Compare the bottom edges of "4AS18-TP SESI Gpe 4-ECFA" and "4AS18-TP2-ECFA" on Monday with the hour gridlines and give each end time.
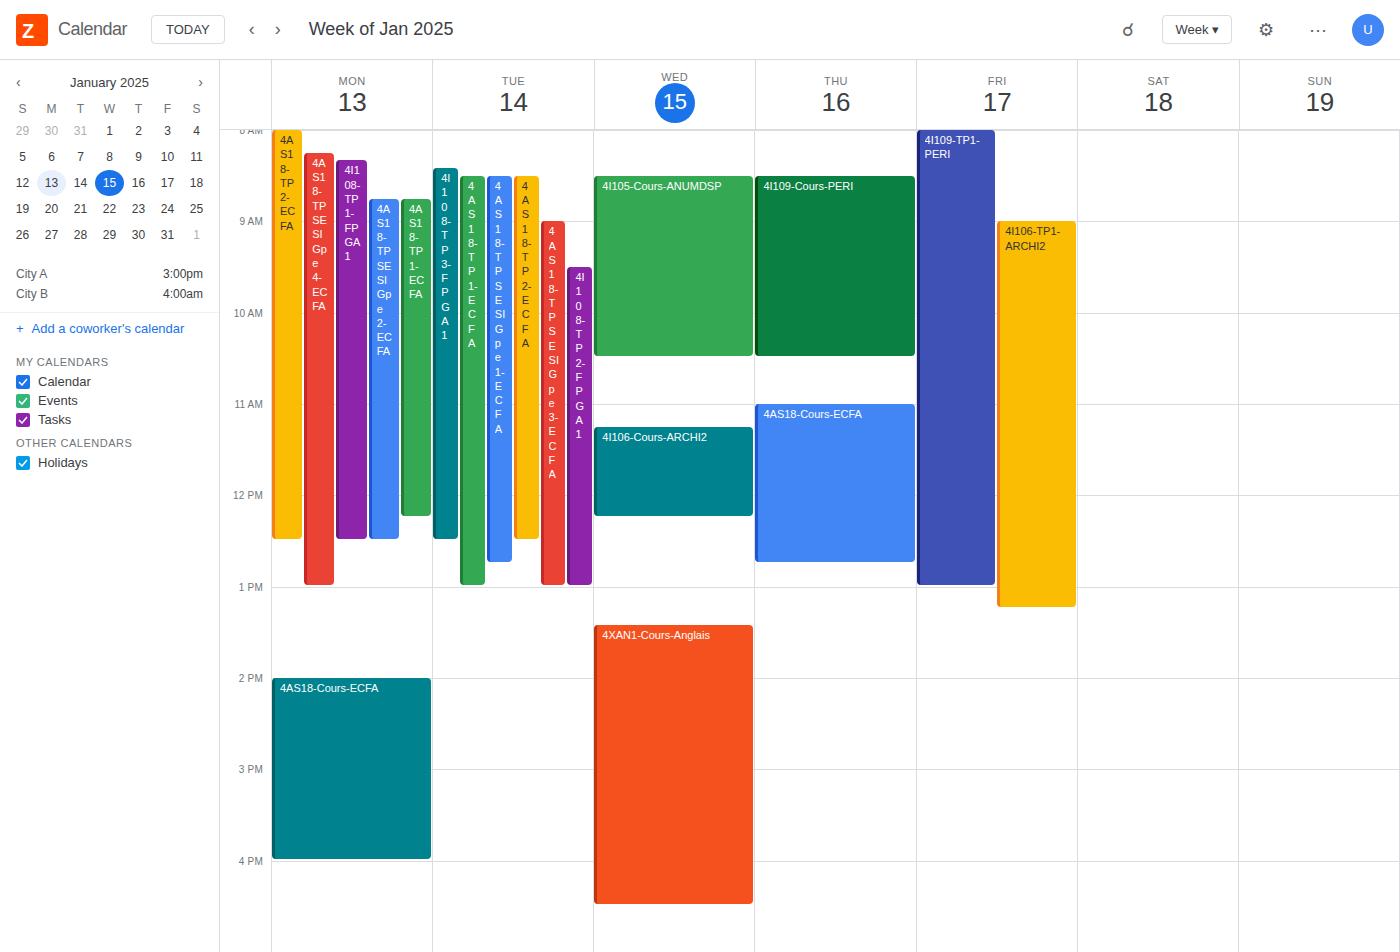
"4AS18-TP SESI Gpe 4-ECFA": 13:00, exactly on the 13:00 line. "4AS18-TP2-ECFA": 12:30, halfway between the 12:00 and 13:00 lines.